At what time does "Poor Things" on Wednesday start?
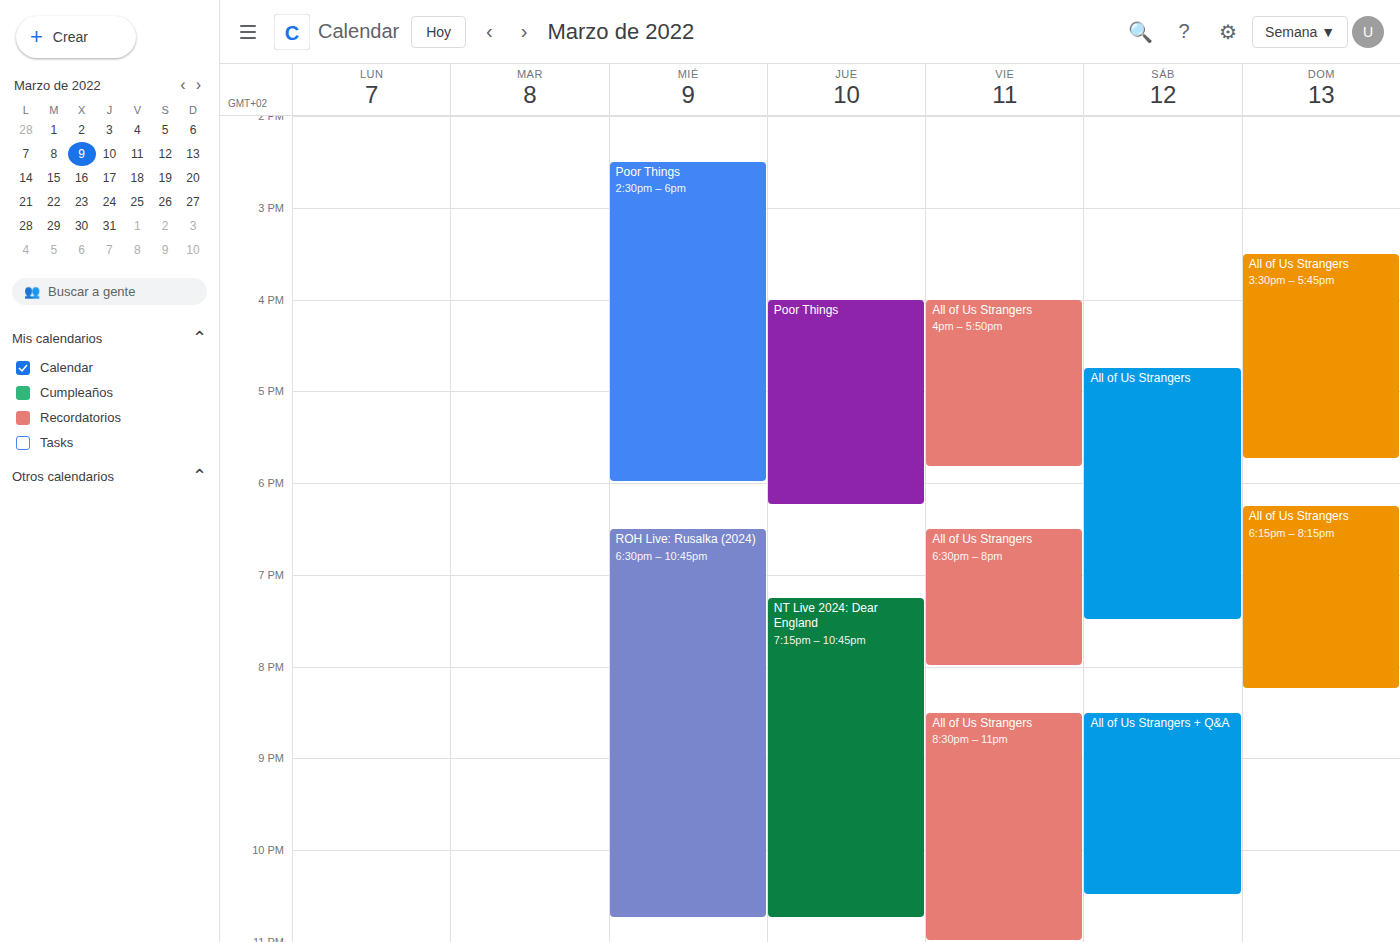
2:30 PM